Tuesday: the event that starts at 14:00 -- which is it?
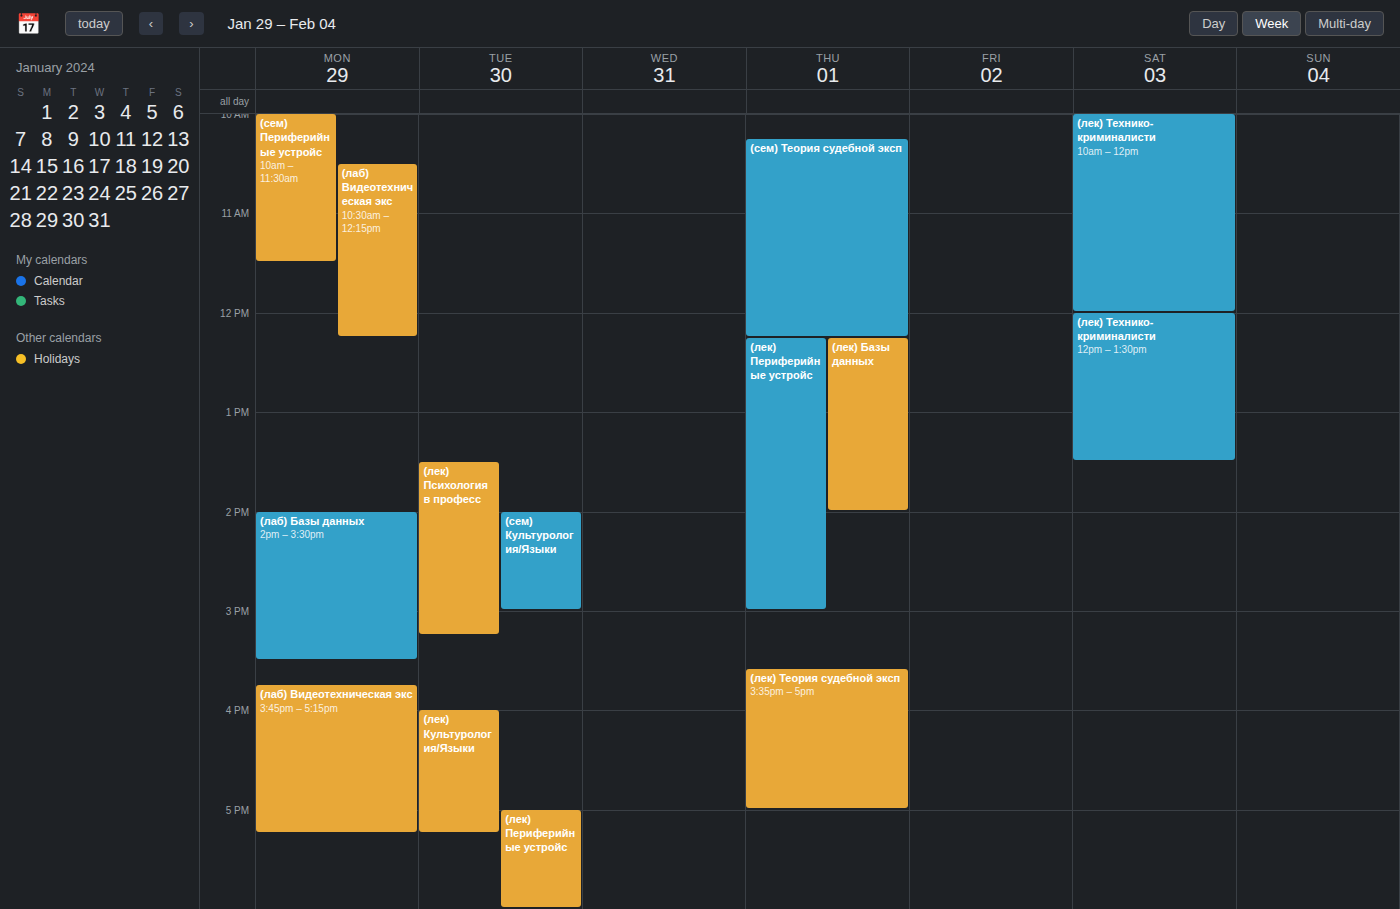
"(сем) Культурология/Языки"